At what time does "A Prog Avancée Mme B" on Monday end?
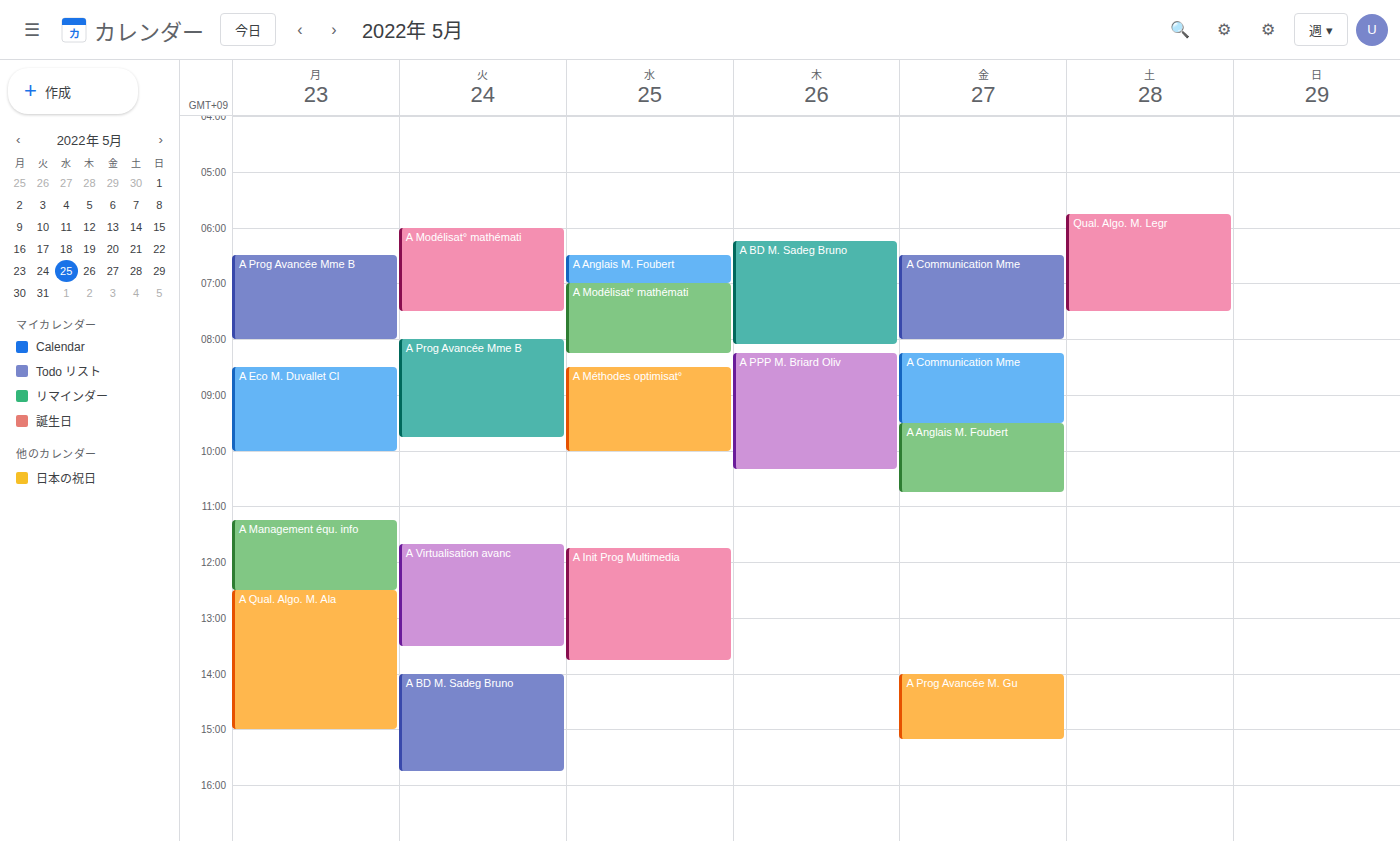
8:00 AM